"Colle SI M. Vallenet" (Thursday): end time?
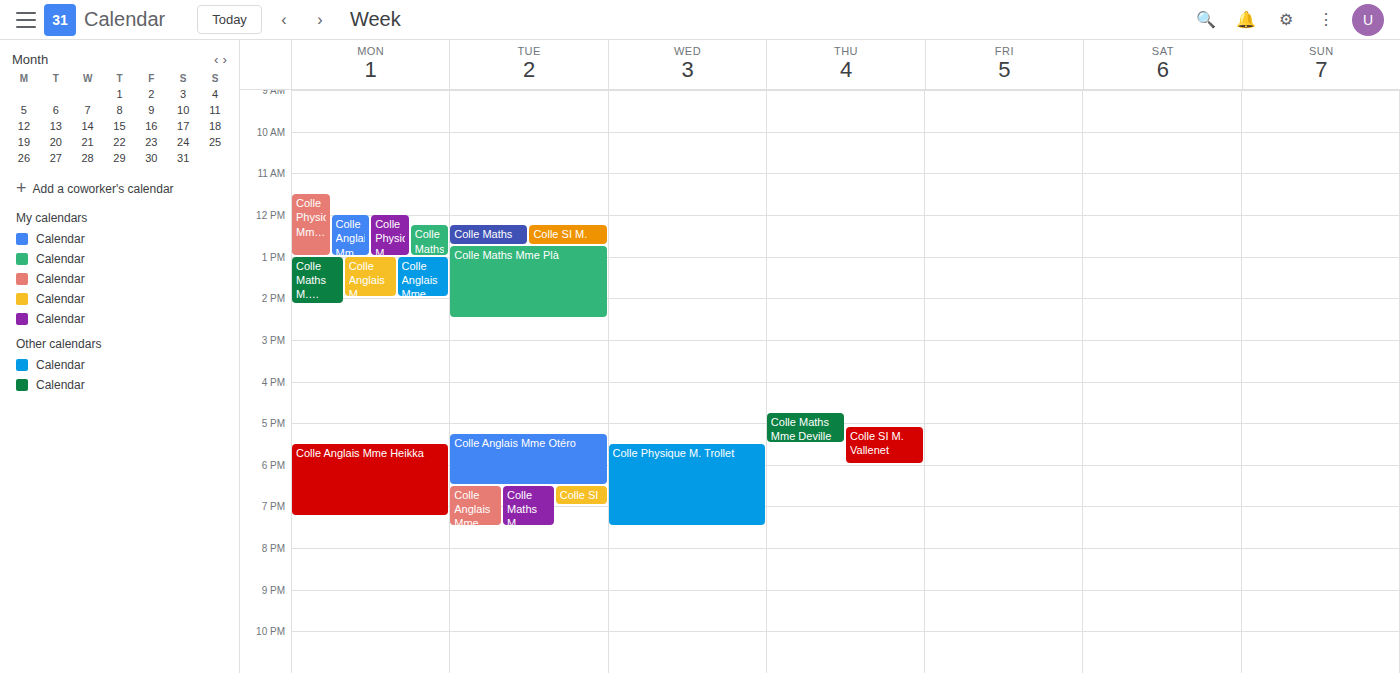
6:00 PM